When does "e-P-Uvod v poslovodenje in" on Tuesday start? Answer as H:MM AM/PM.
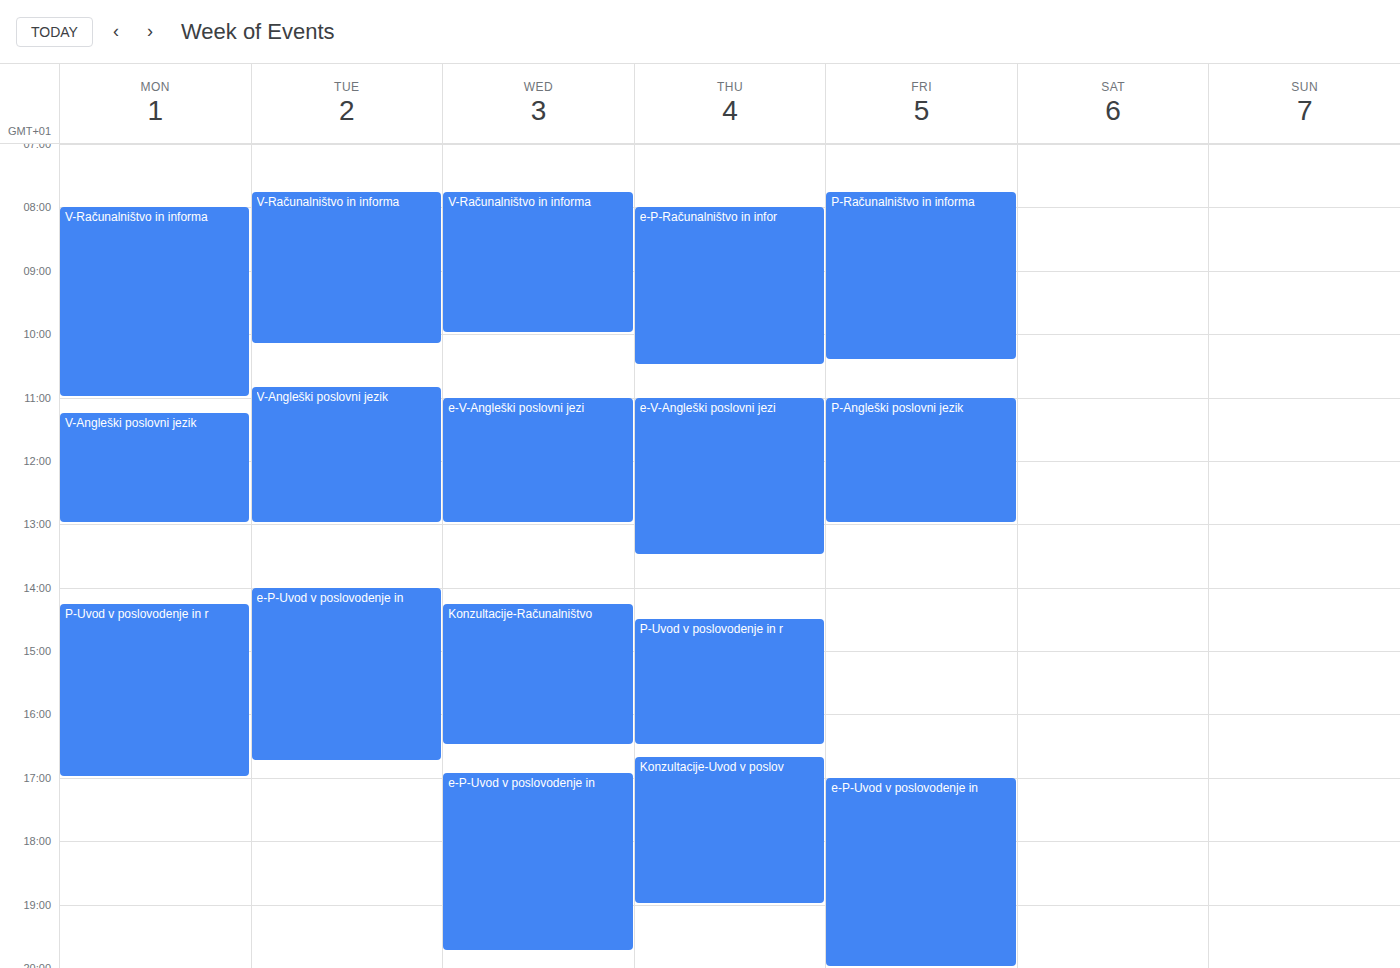
2:00 PM